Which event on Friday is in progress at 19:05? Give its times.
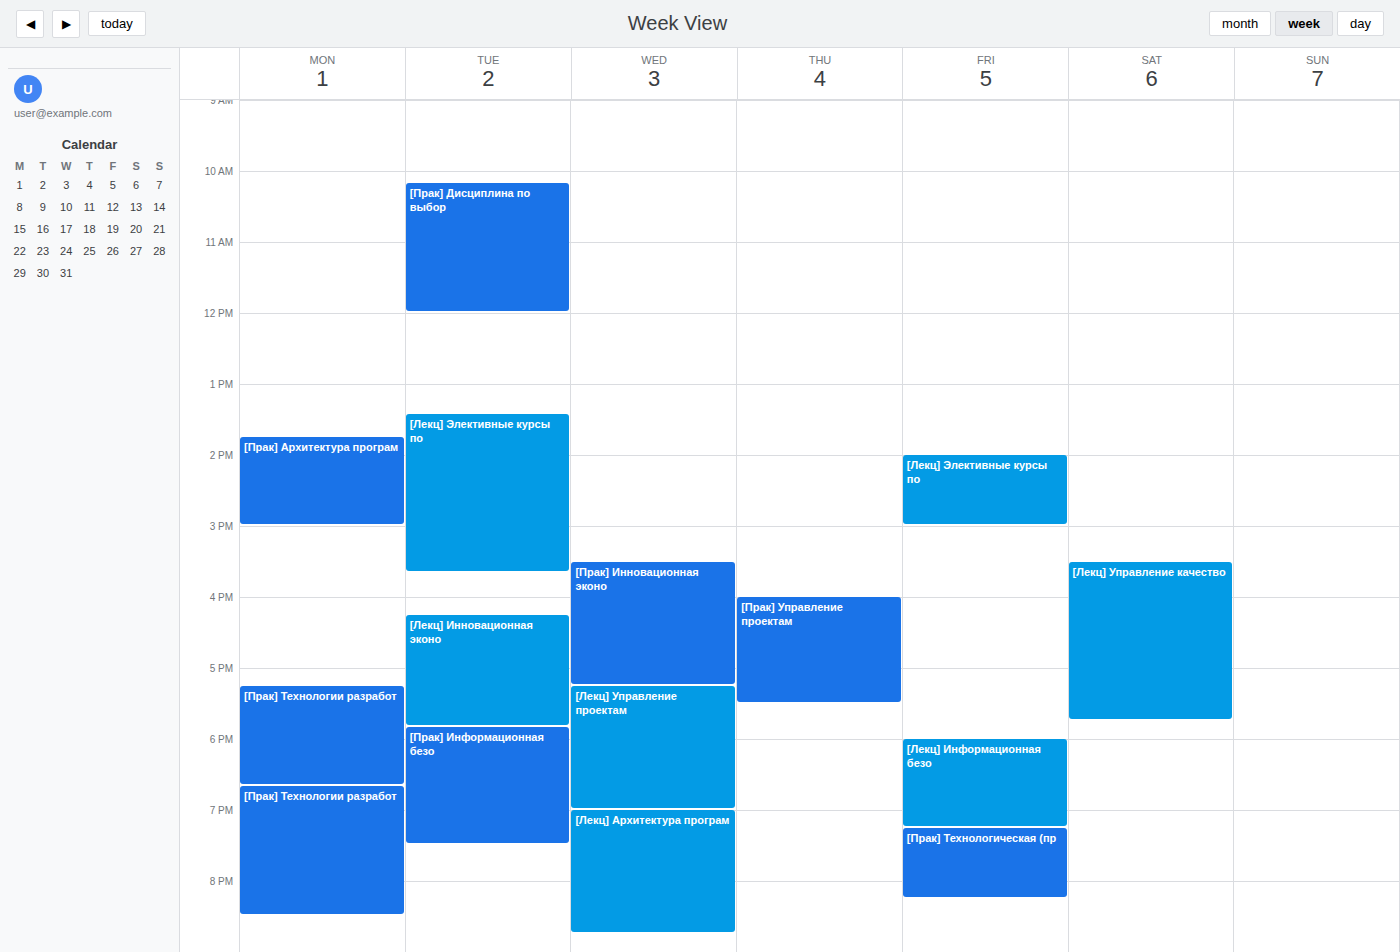
"[Лекц] Информационная безо", 18:00 to 19:15